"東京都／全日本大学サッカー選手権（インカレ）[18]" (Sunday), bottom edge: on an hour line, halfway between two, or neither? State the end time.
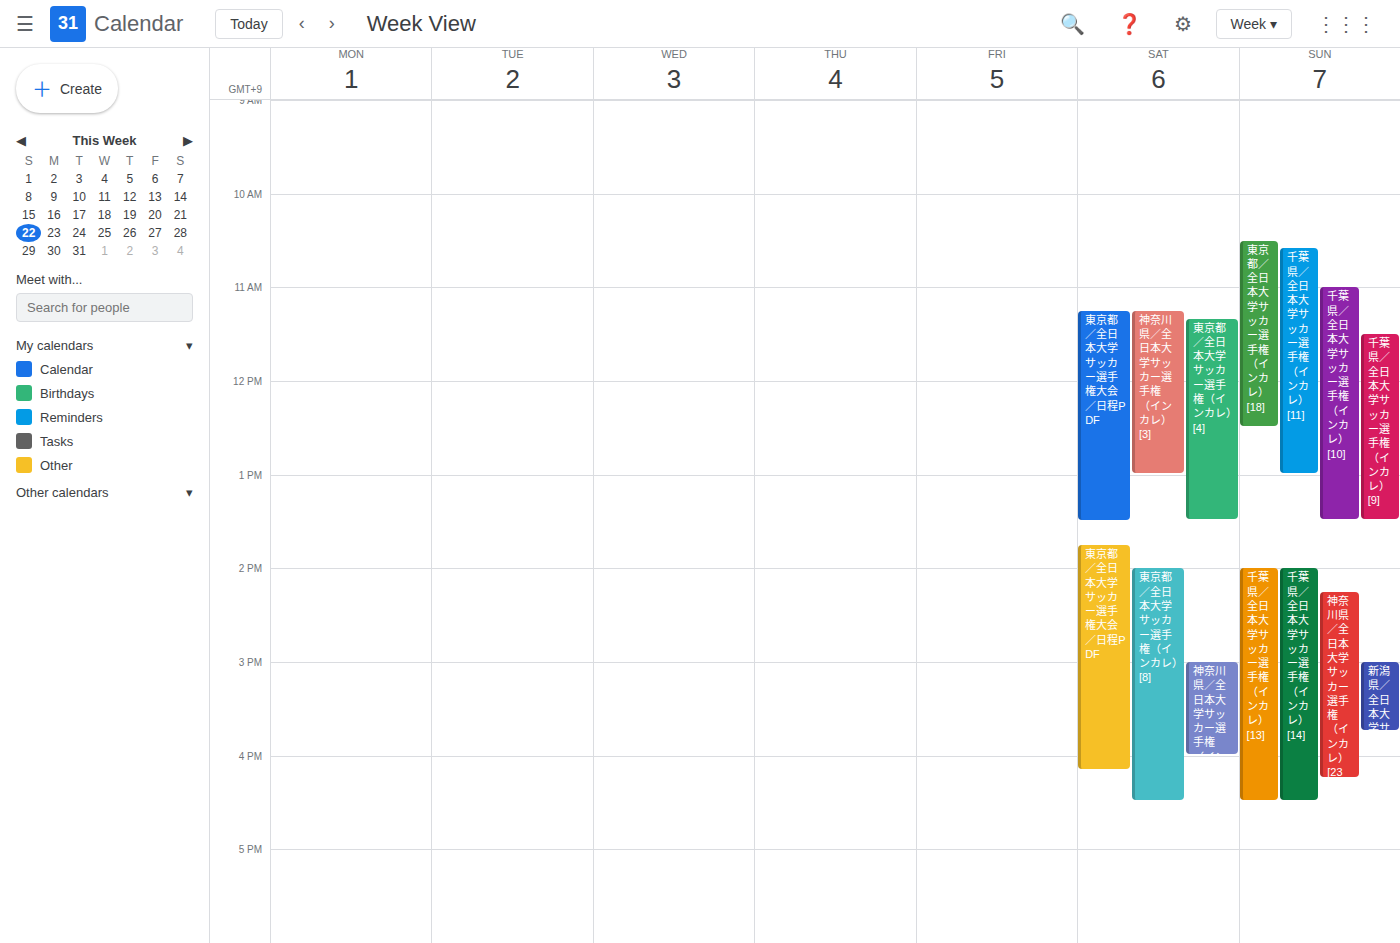
12:30 -- halfway between the 12:00 and 13:00 lines.